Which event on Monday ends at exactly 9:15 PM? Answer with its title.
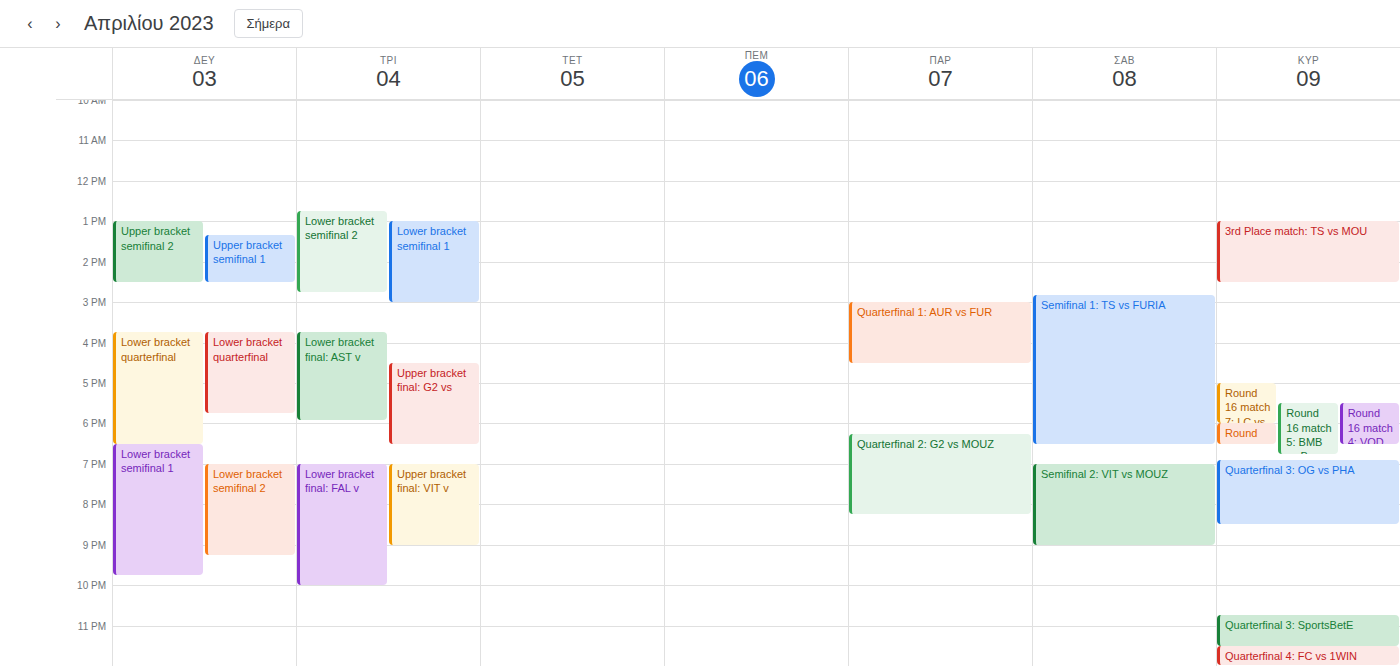
"Lower bracket semifinal 2"